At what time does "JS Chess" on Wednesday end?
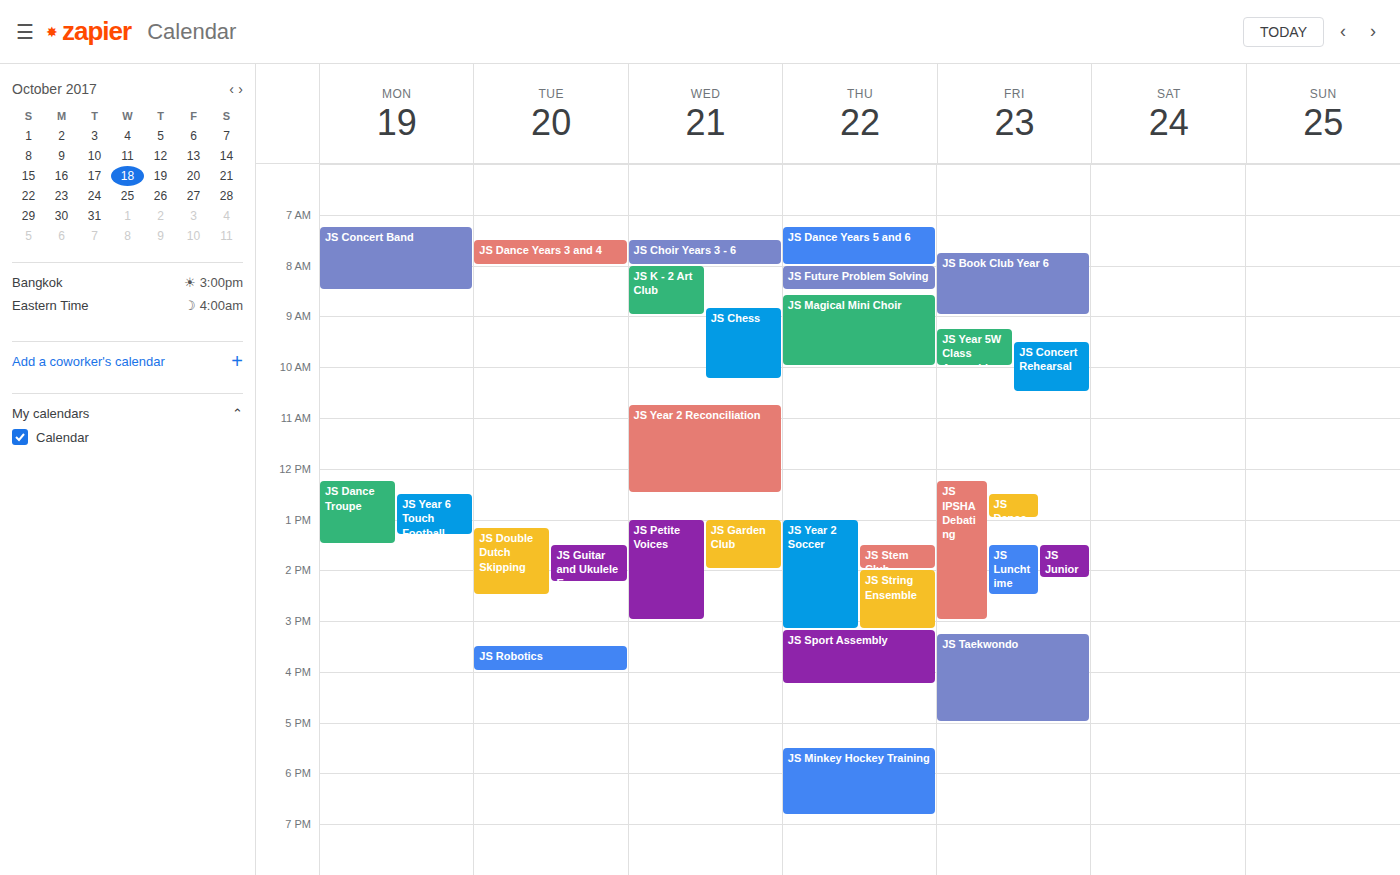
10:15 AM